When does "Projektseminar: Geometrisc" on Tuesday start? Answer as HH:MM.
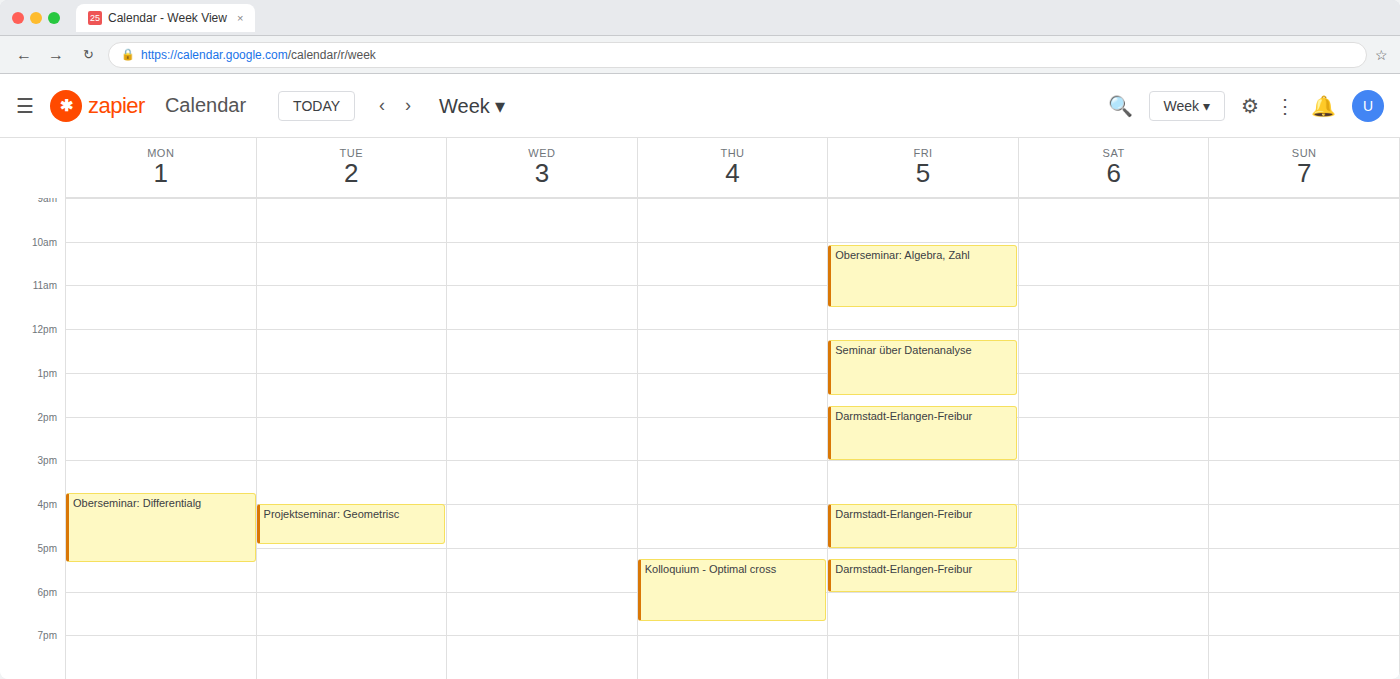
16:00